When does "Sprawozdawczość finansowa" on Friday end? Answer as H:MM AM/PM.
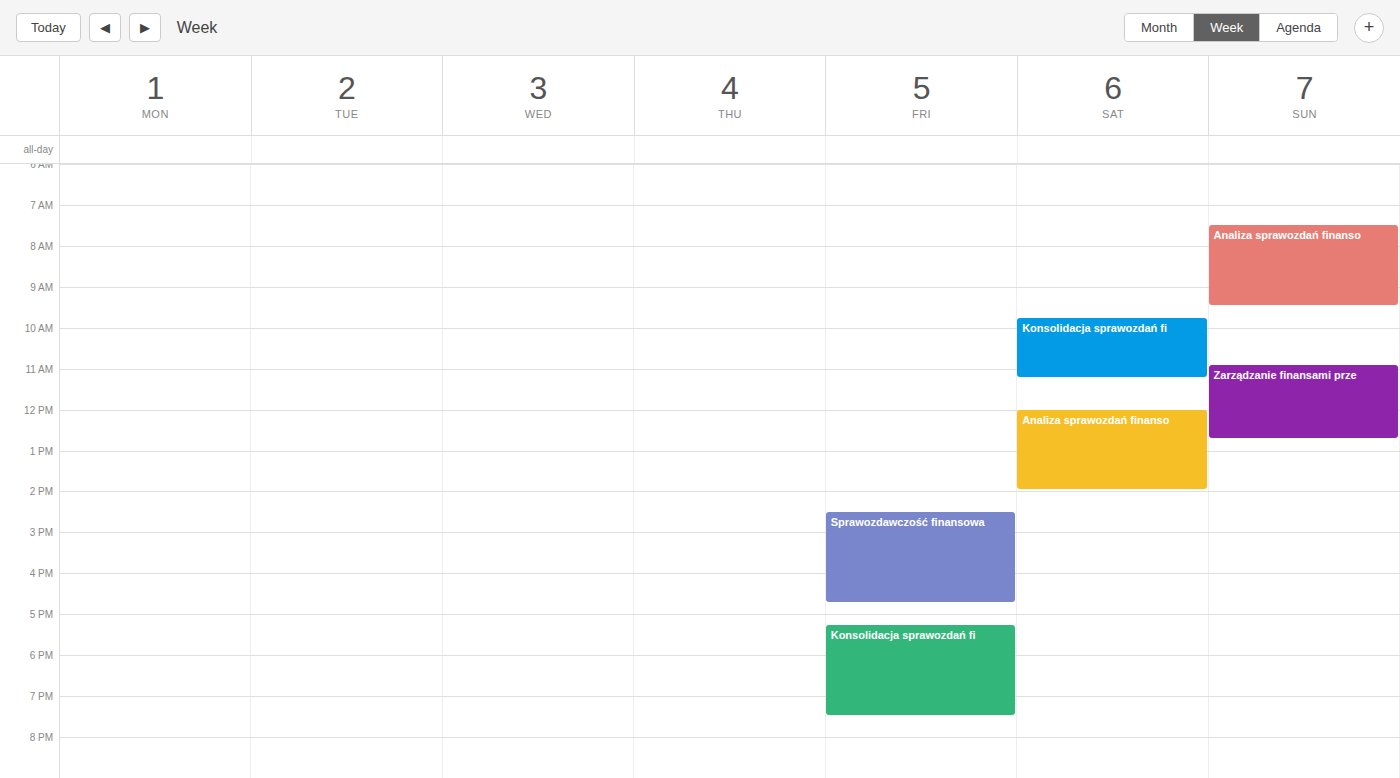
4:45 PM